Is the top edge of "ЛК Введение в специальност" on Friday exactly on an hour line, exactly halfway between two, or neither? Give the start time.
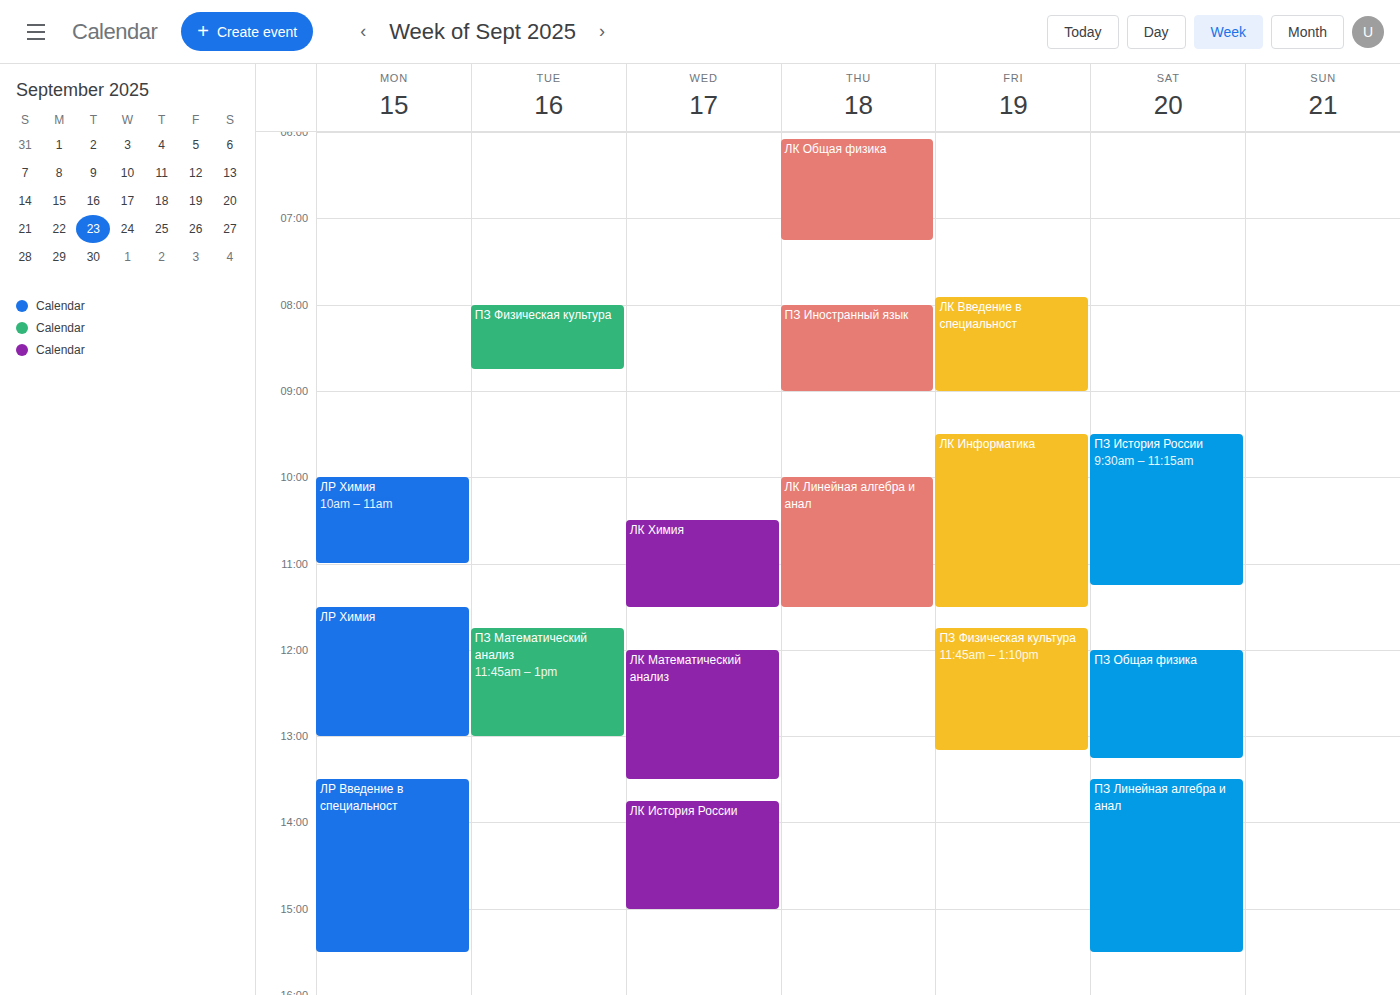
7:55 AM -- neither: 55 minutes below the 7 AM line and 5 minutes above the 8 AM line.